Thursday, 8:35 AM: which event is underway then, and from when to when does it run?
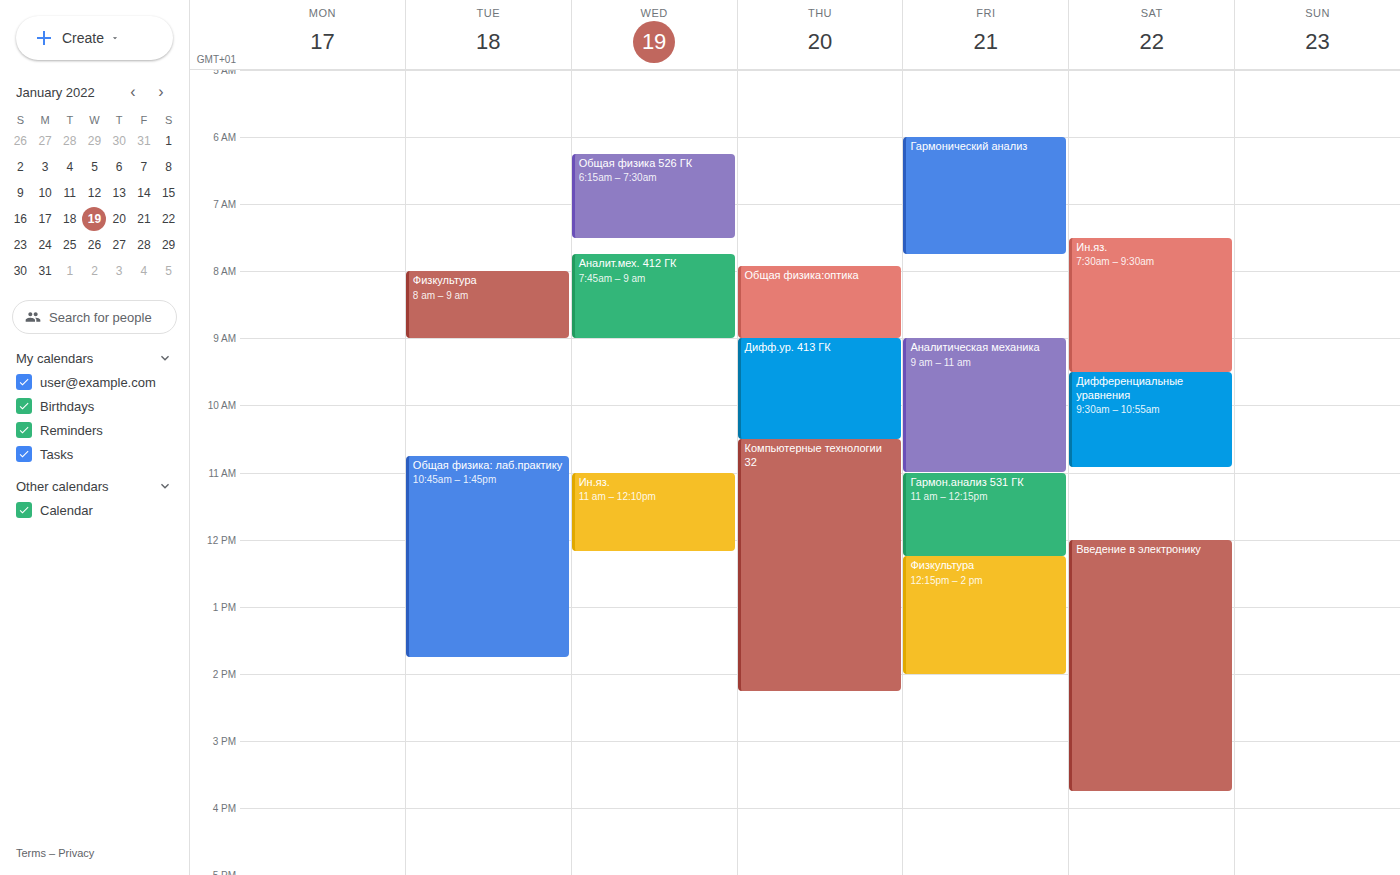
"Общая физика:оптика", 7:55 AM to 9:00 AM